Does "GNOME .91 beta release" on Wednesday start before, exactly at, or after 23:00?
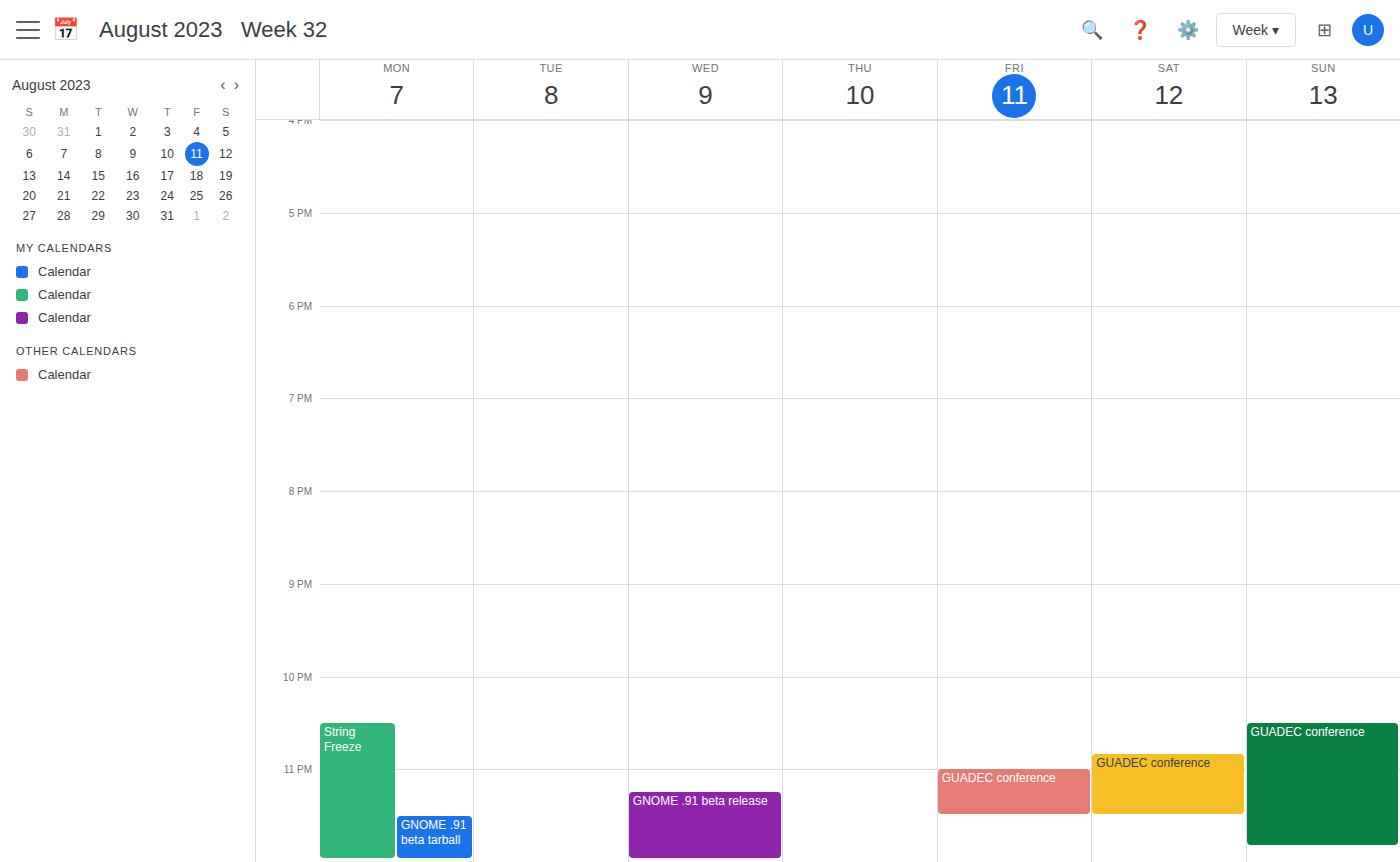
23:15 -- after 23:00, 15 minutes below the 23:00 line.